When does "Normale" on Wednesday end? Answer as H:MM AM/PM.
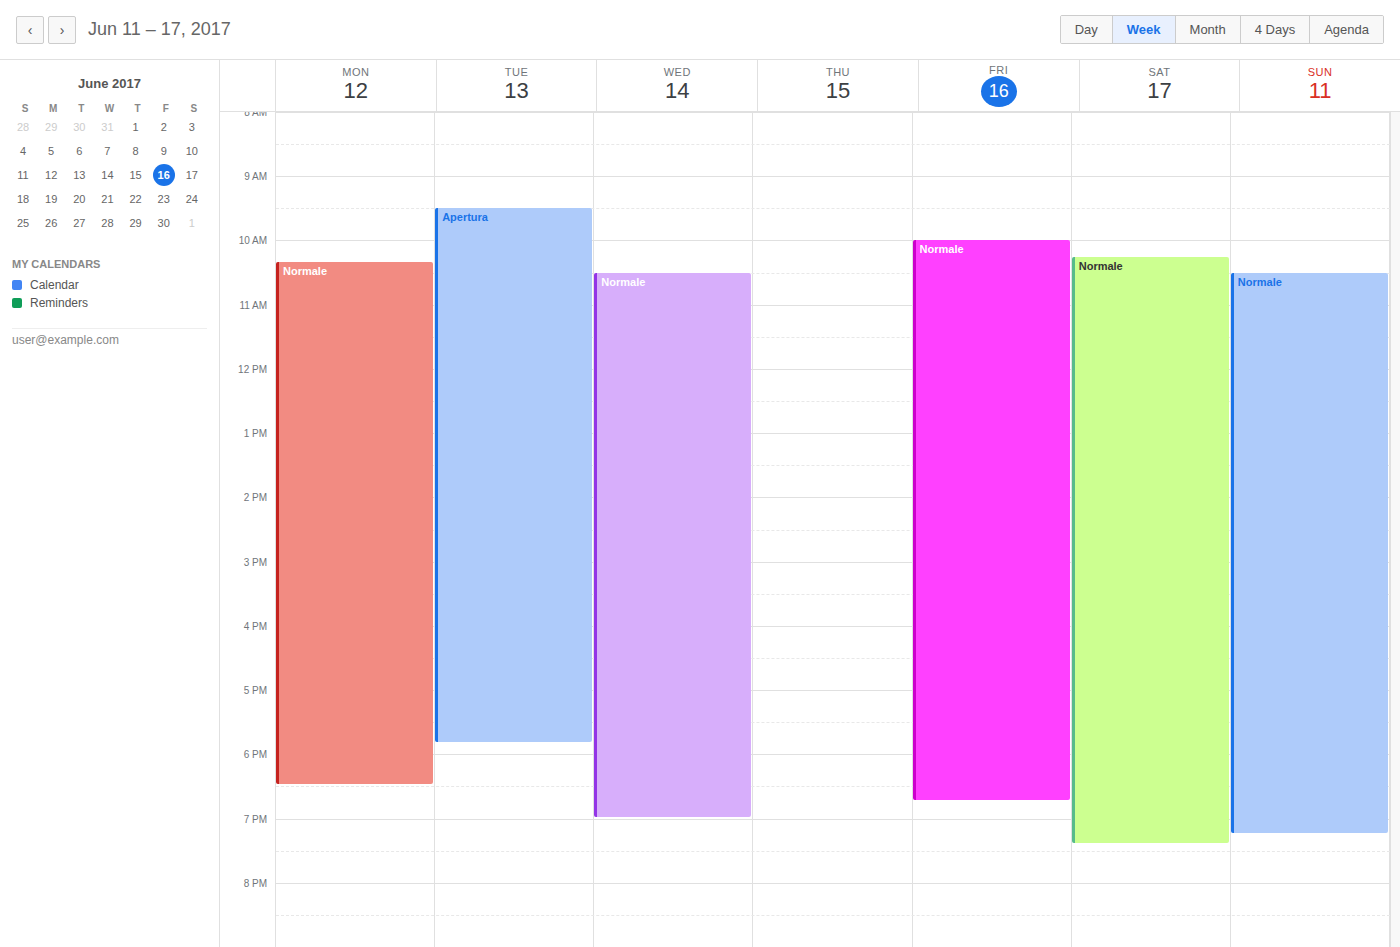
7:00 PM